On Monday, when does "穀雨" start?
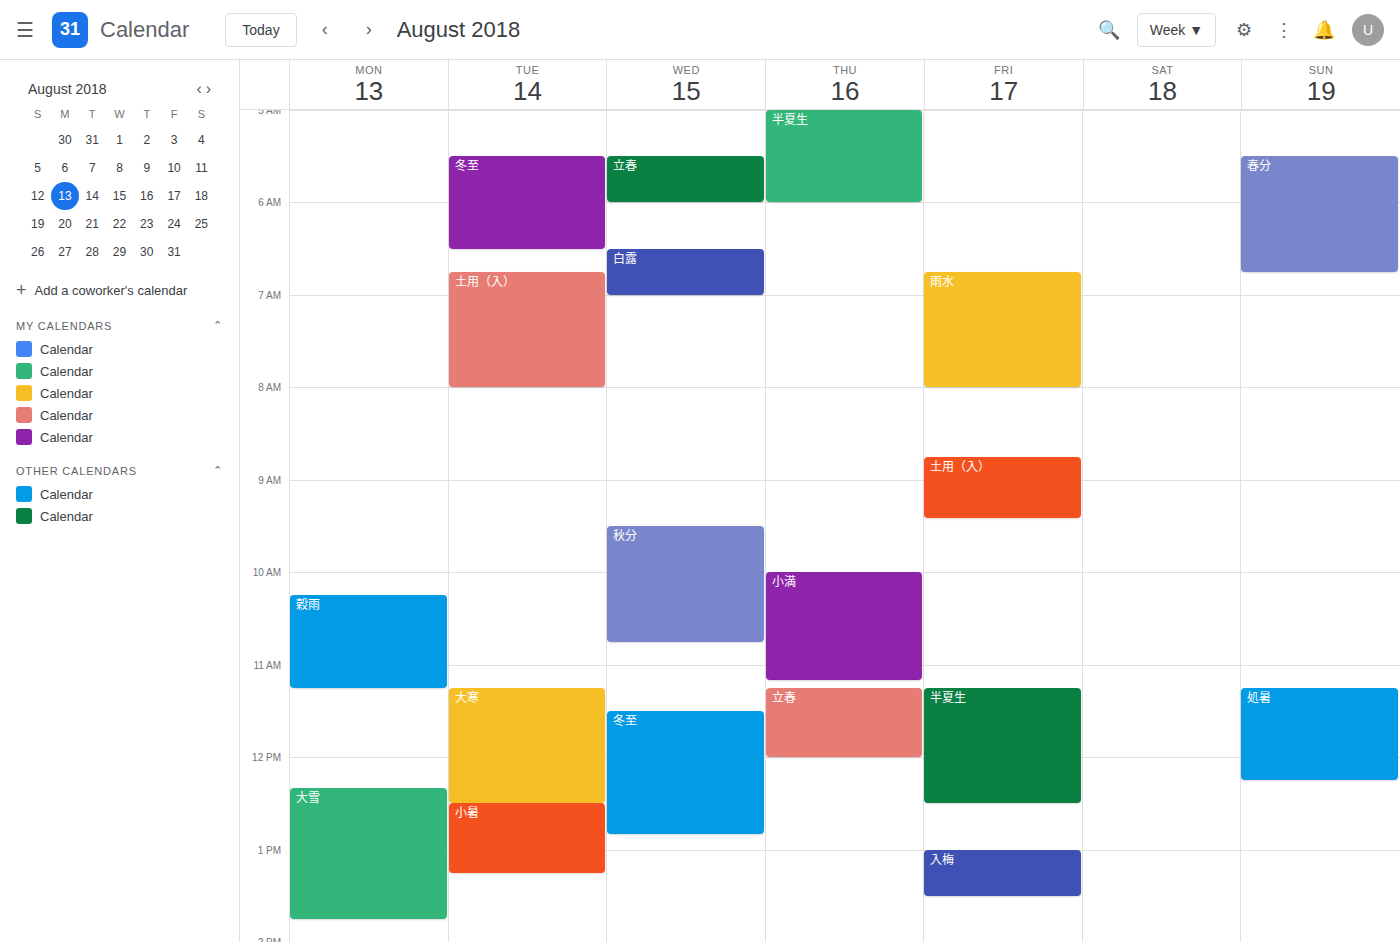
10:15 AM